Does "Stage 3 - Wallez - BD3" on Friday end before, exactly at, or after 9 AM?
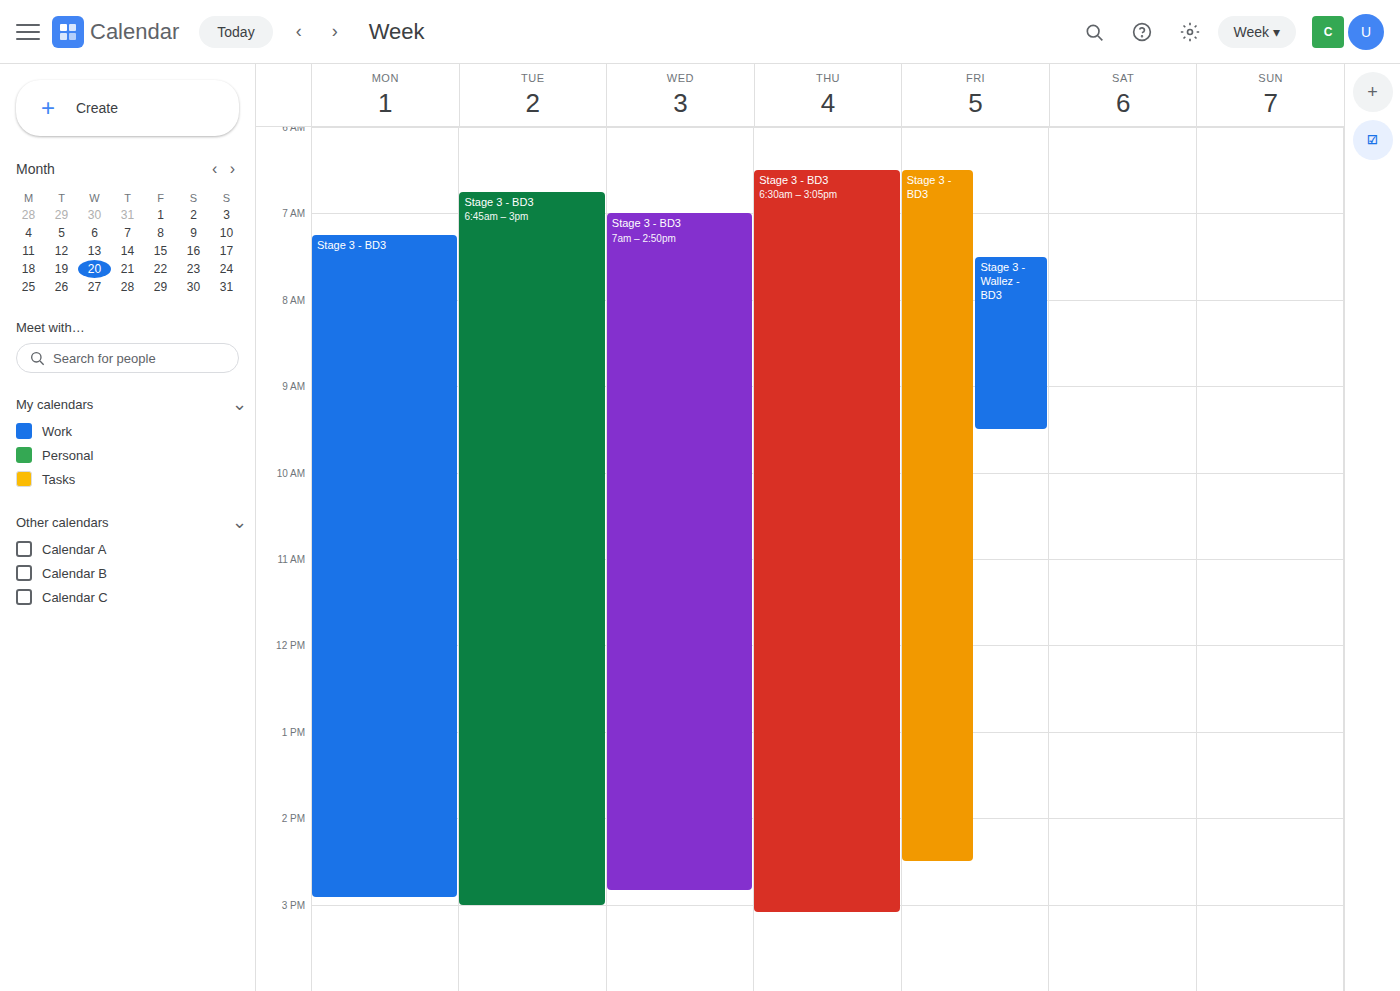
9:30 AM -- after 9 AM, 30 minutes below the 9 AM line.